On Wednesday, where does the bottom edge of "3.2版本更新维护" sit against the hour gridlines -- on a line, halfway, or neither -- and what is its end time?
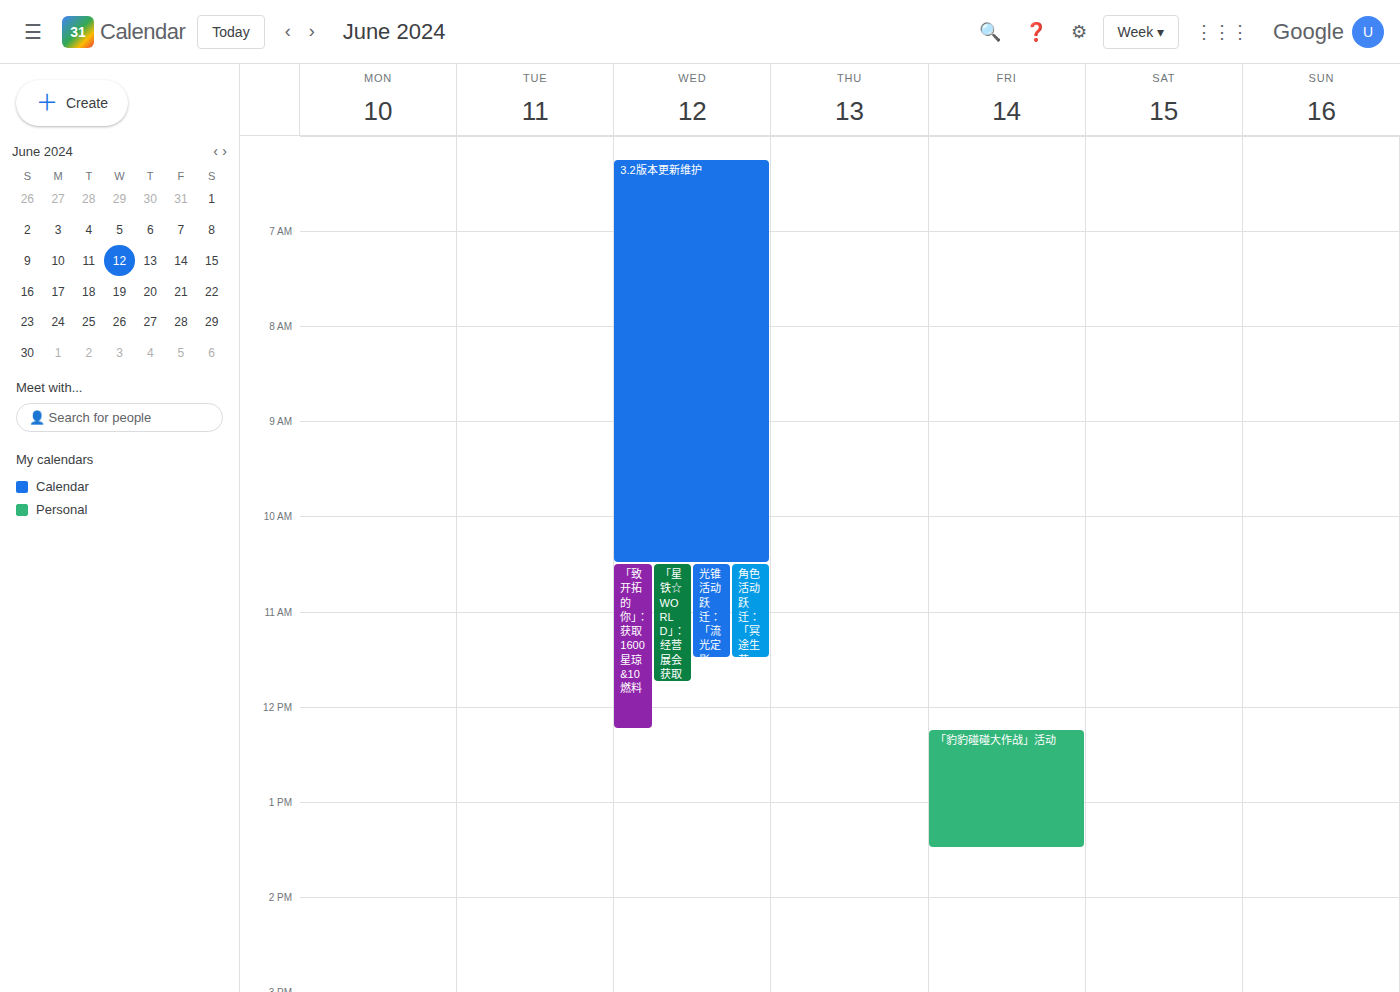
10:30 AM -- halfway between the 10 AM and 11 AM lines.